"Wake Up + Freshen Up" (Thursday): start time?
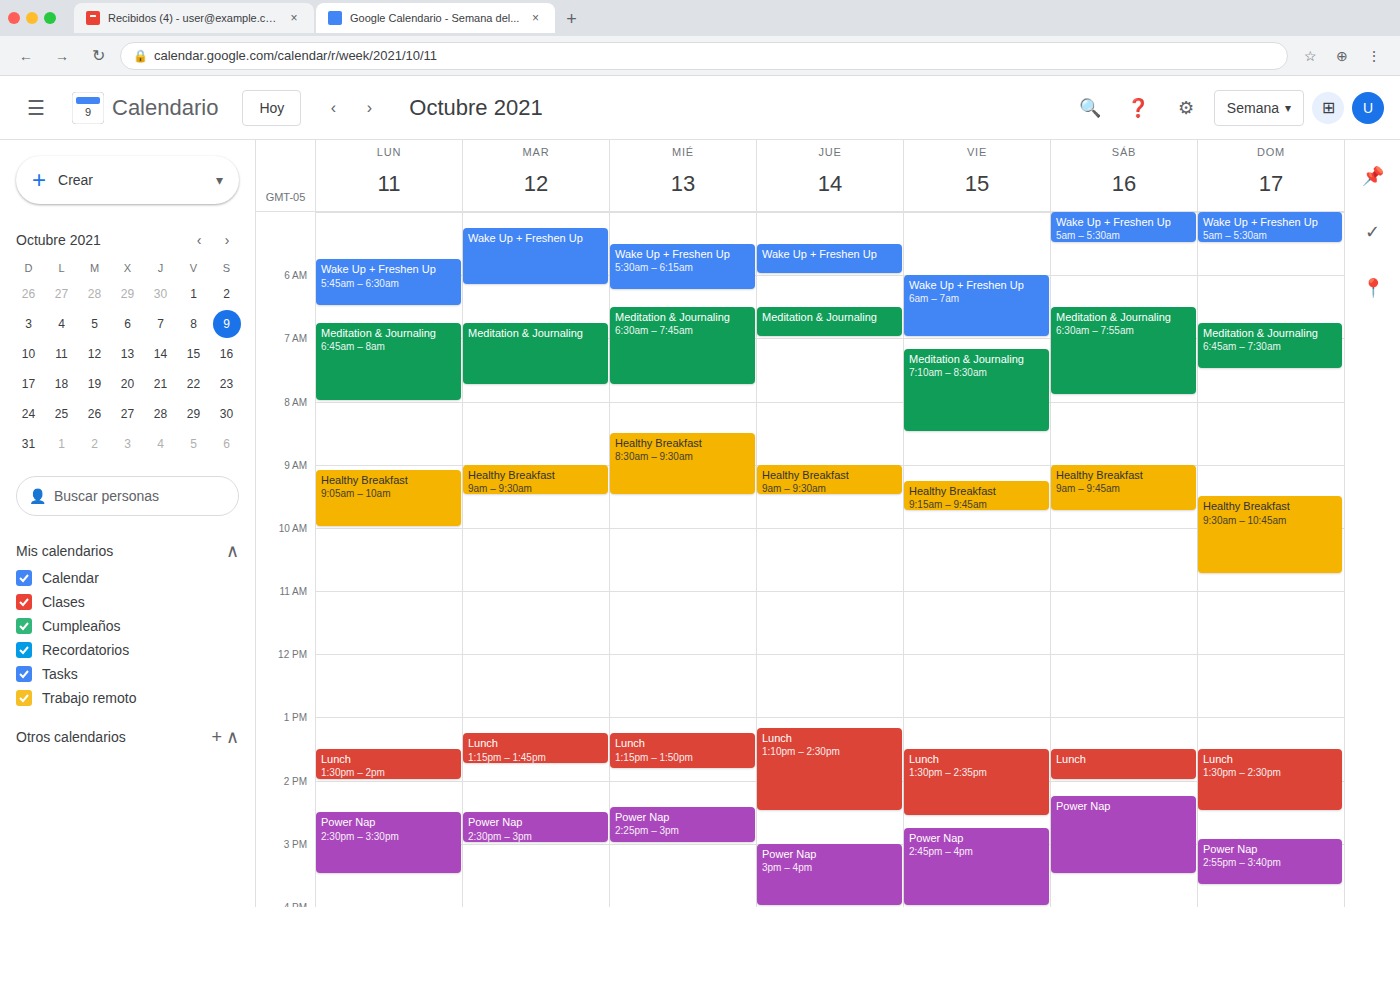
5:30 AM